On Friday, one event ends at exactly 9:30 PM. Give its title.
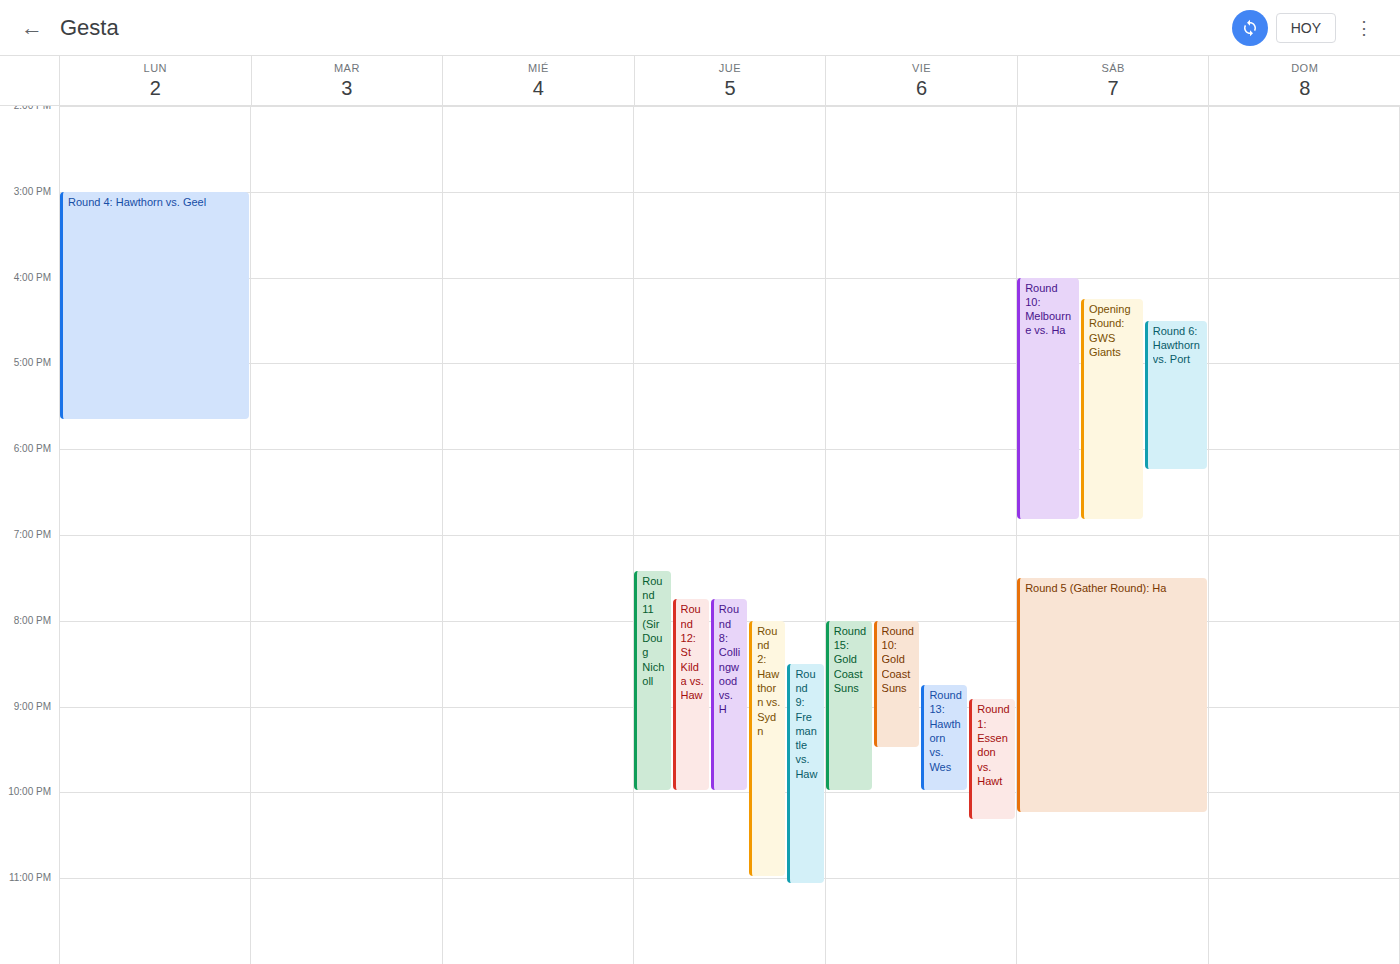
"Round 10: Gold Coast Suns"